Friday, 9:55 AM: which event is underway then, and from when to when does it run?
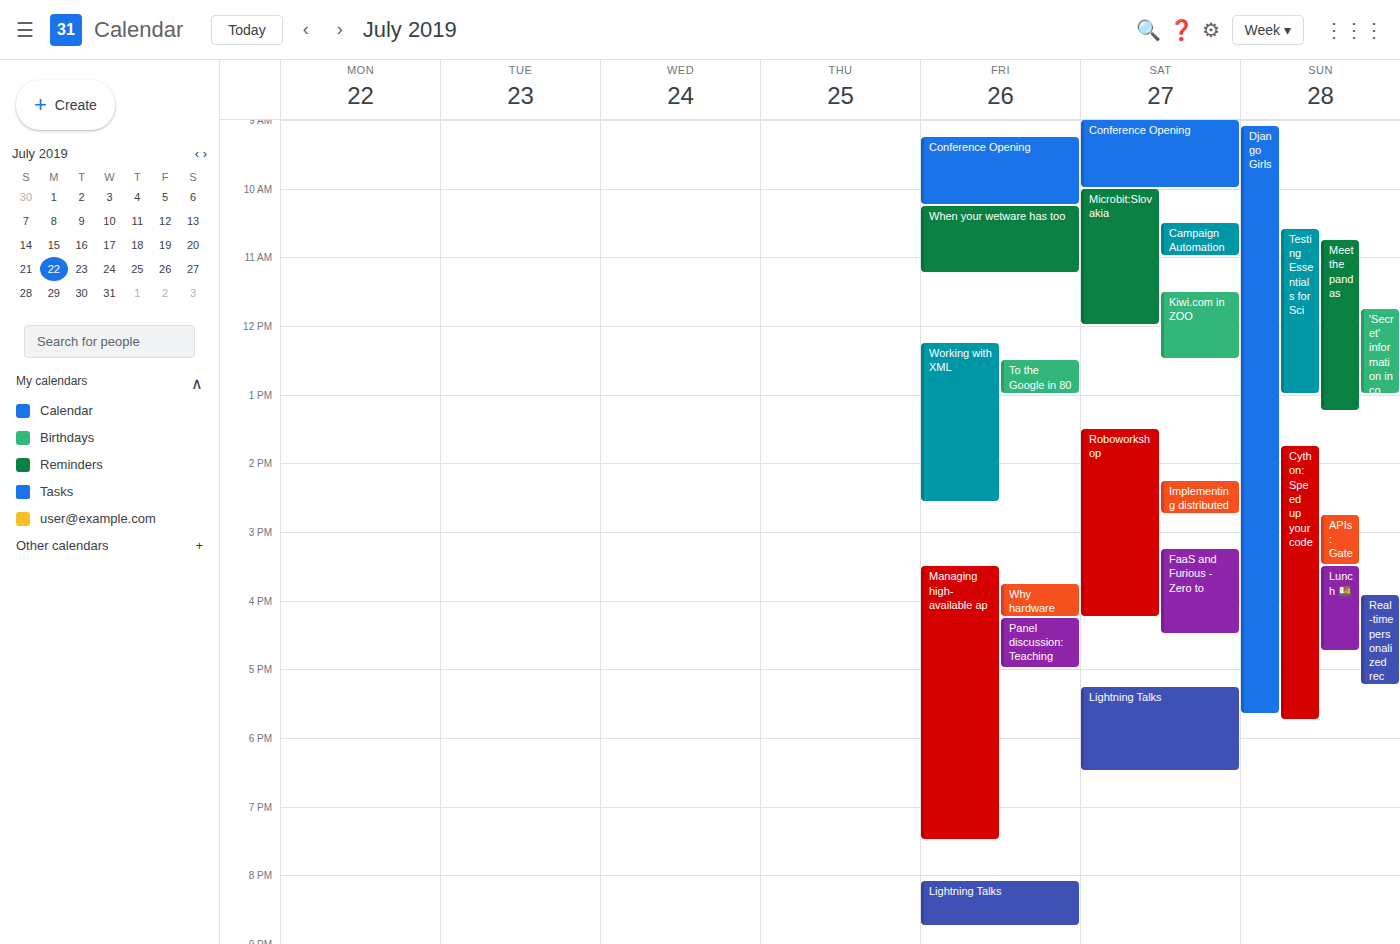
"Conference Opening", 9:15 AM to 10:15 AM